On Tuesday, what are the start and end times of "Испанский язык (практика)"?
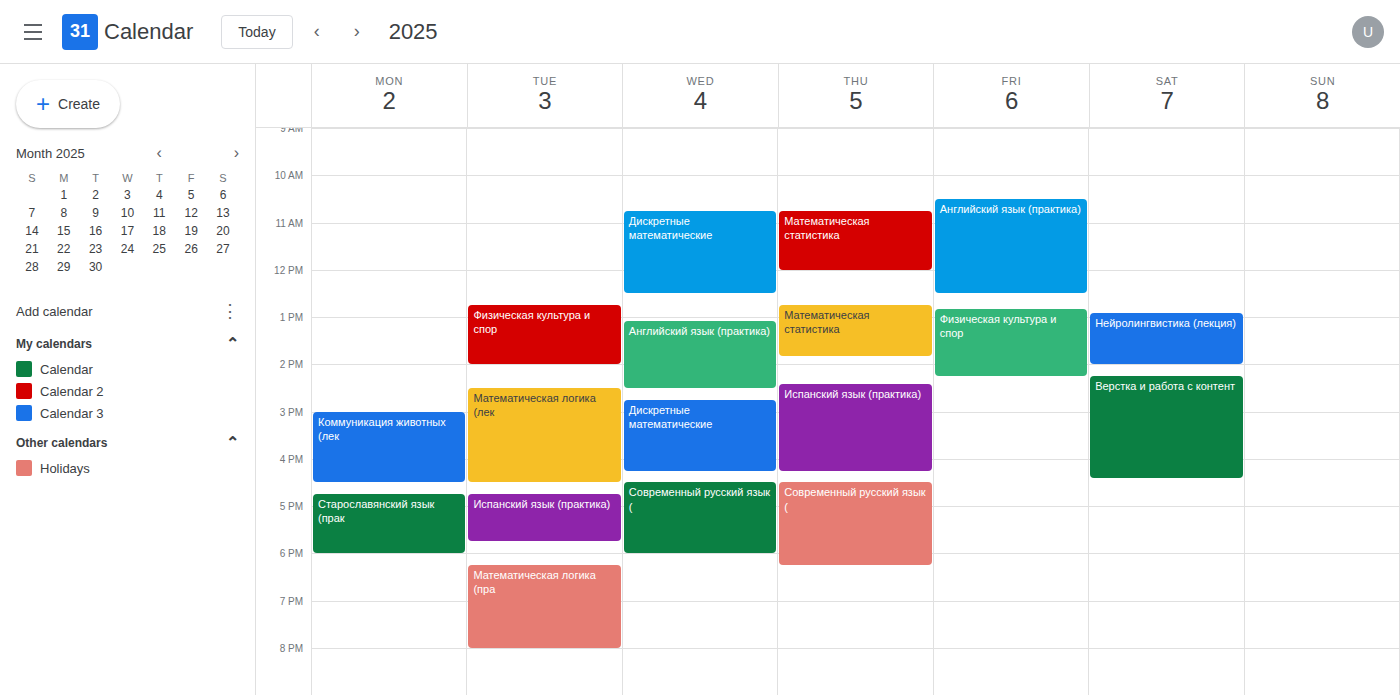
4:45 PM to 5:45 PM